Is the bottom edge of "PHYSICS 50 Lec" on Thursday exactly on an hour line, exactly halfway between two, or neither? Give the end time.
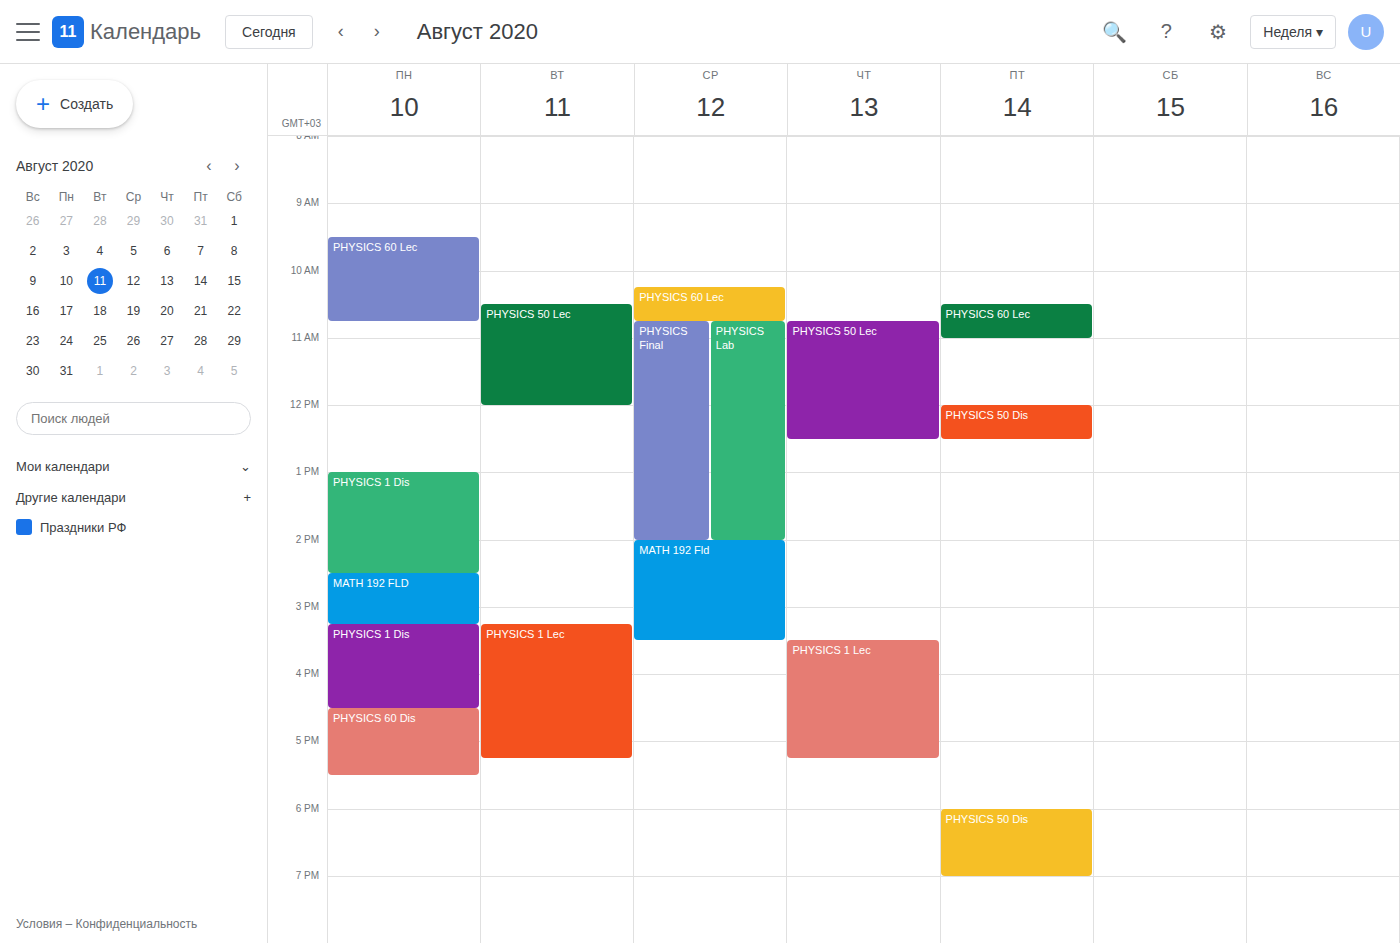
12:30 -- halfway between the 12:00 and 13:00 lines.